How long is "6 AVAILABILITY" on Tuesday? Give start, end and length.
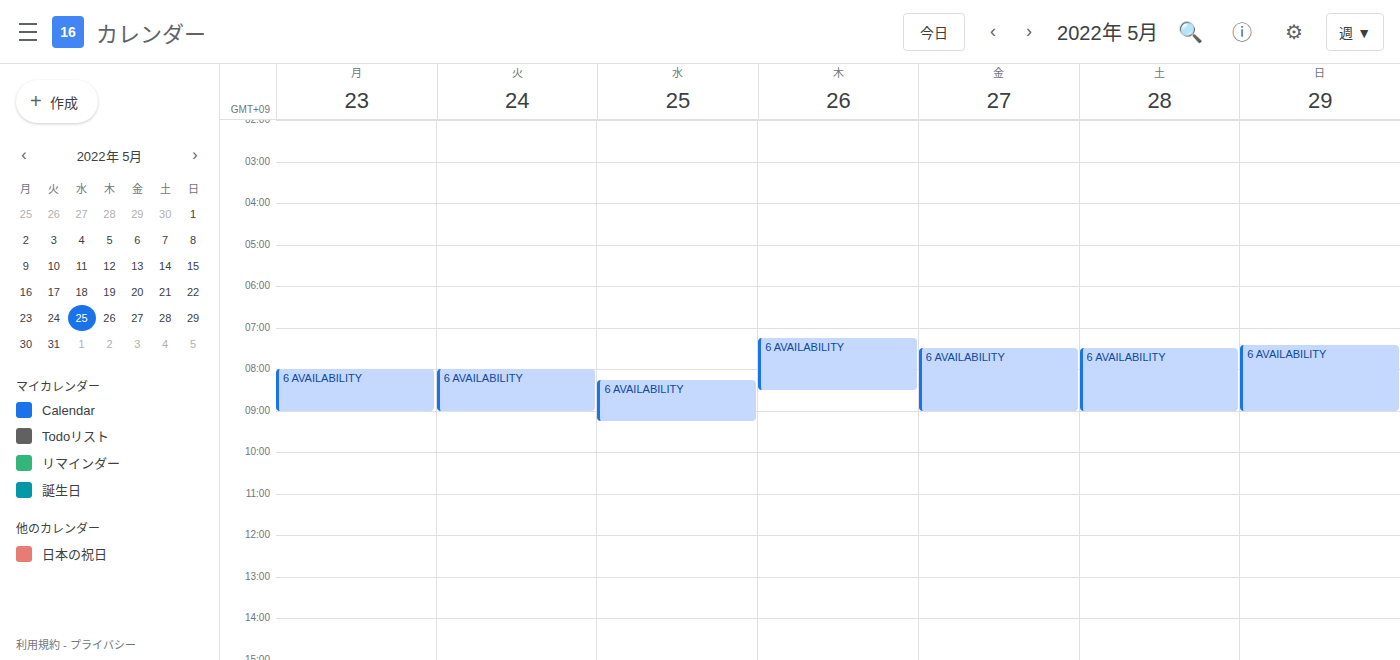
8:00 AM to 9:00 AM, 1 hour